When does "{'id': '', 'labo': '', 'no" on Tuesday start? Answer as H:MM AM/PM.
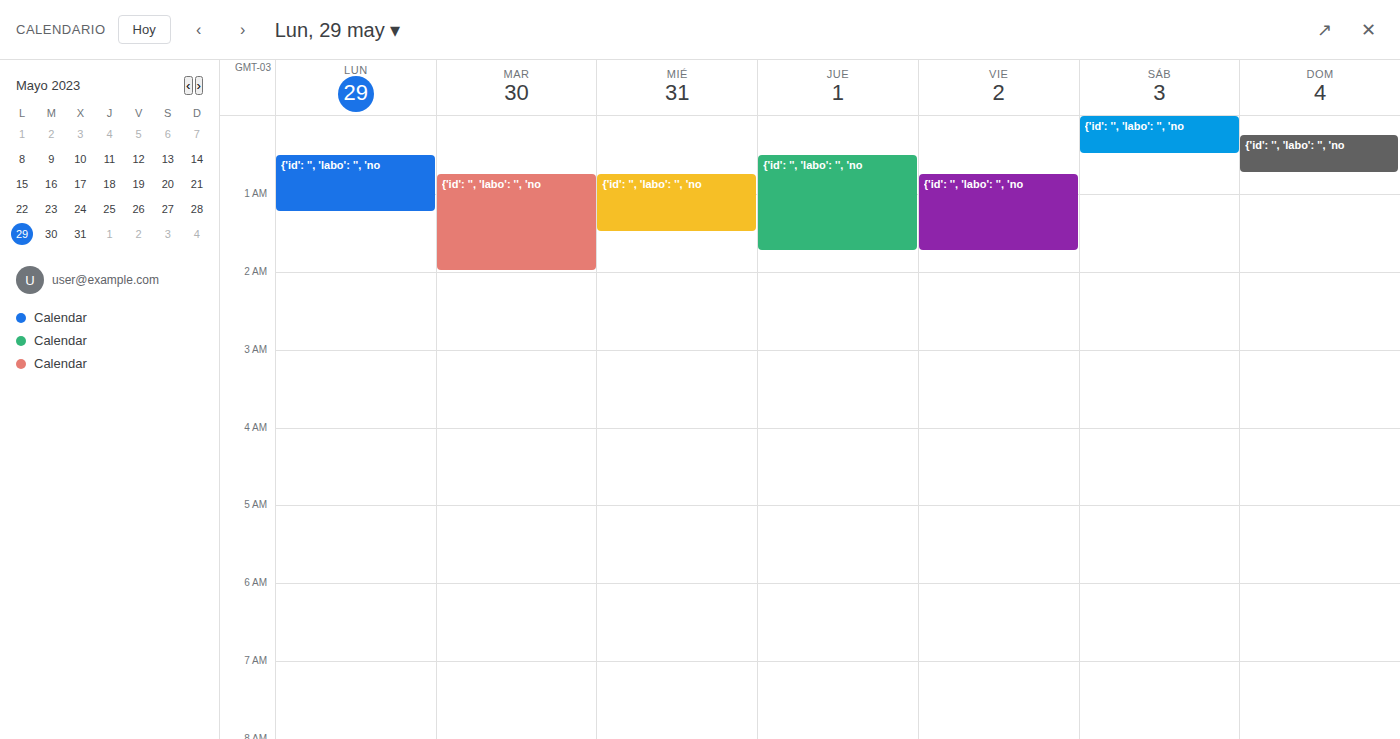
12:45 AM